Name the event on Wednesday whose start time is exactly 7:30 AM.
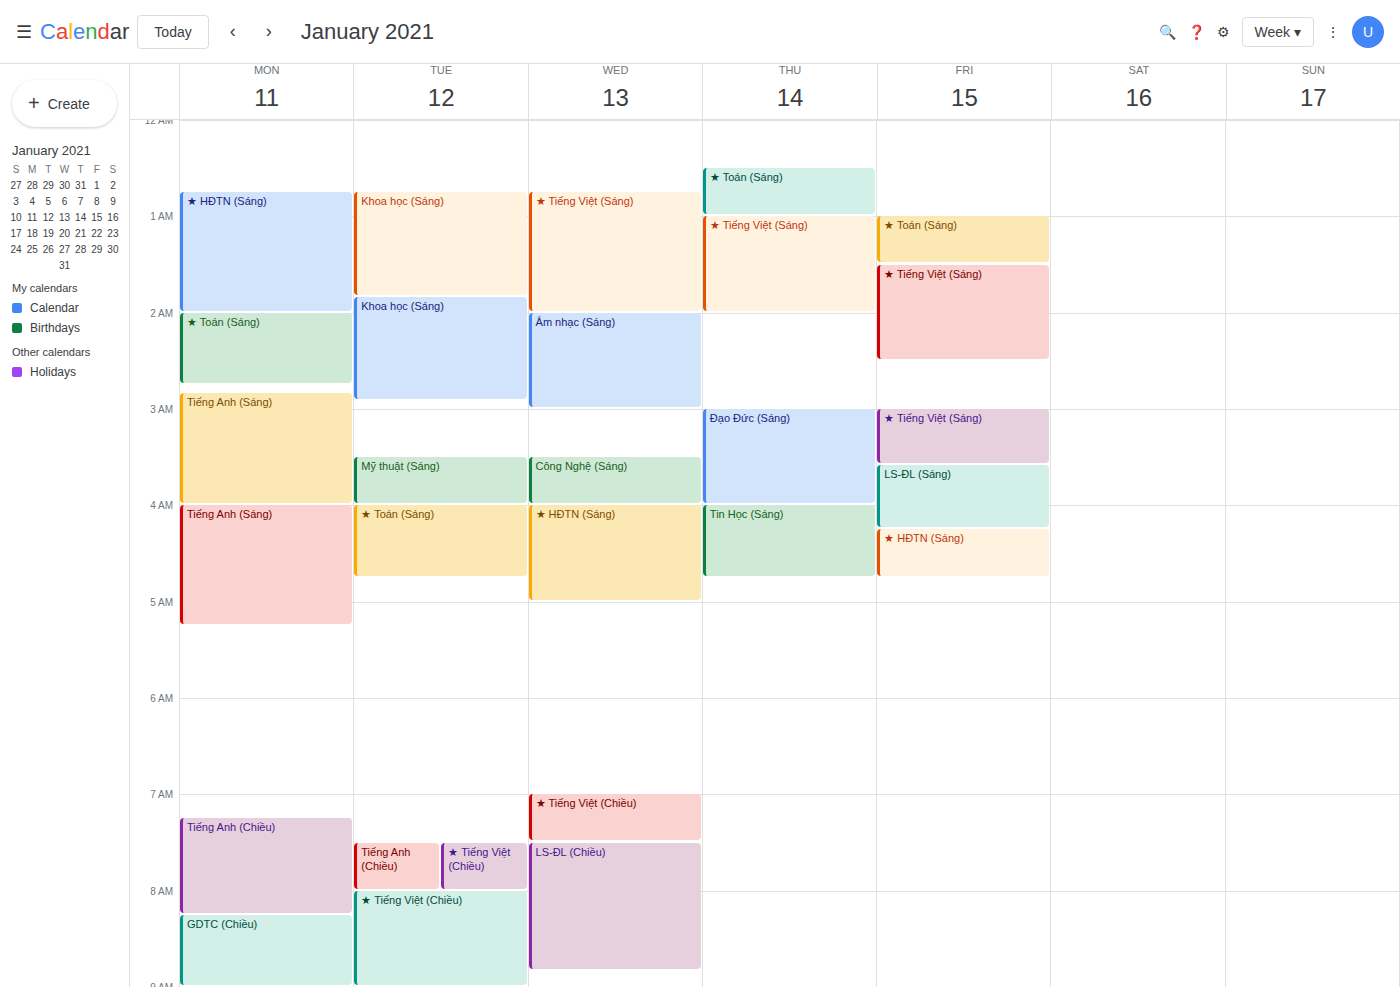
"LS-ĐL (Chiều)"